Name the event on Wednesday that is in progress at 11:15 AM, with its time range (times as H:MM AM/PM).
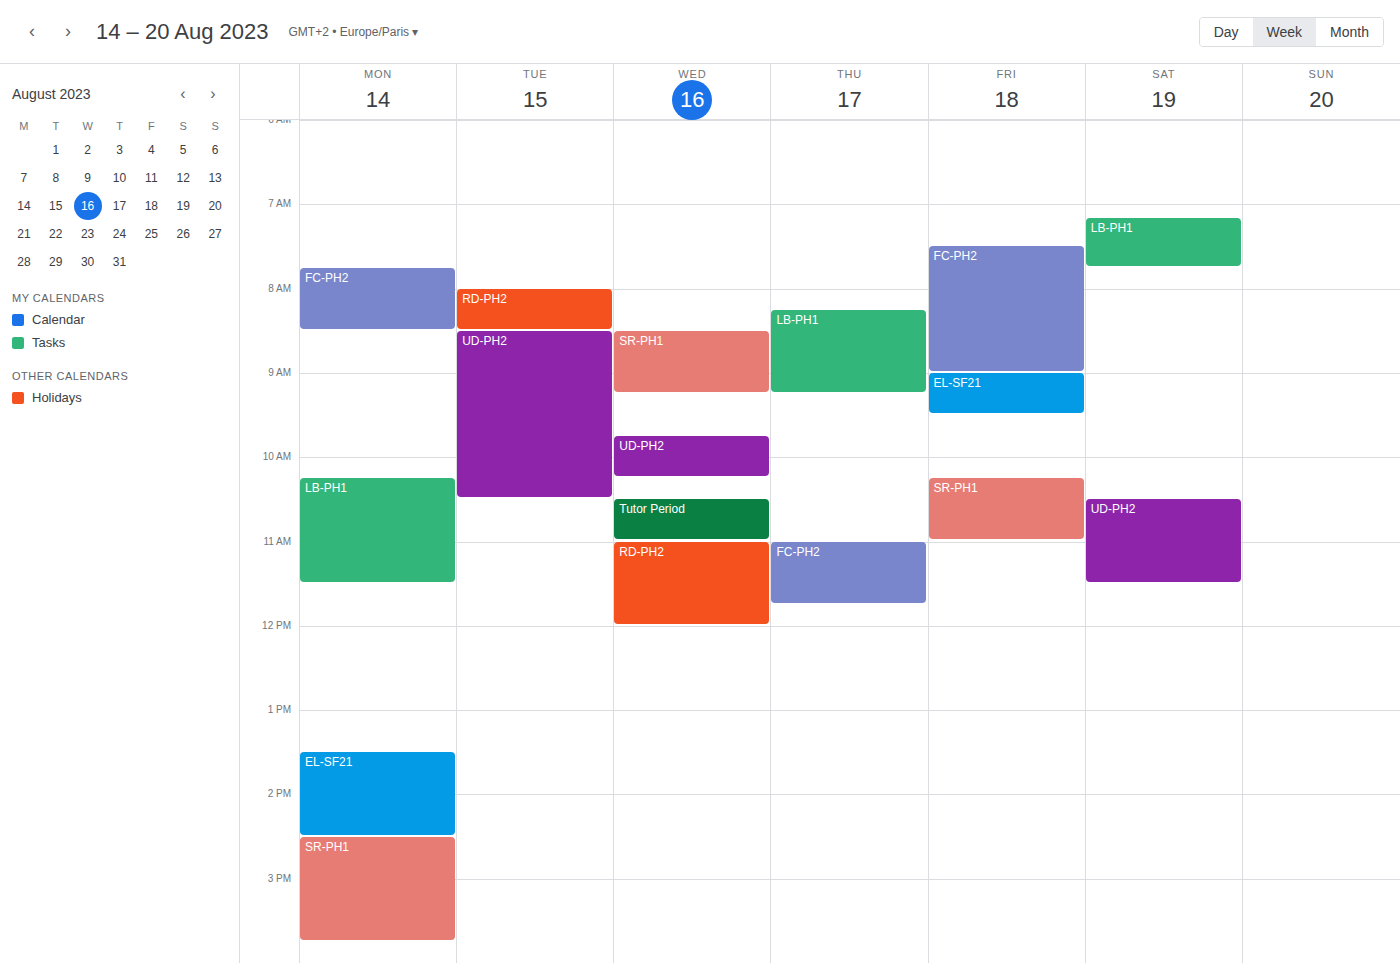
"RD-PH2", 11:00 AM to 12:00 PM